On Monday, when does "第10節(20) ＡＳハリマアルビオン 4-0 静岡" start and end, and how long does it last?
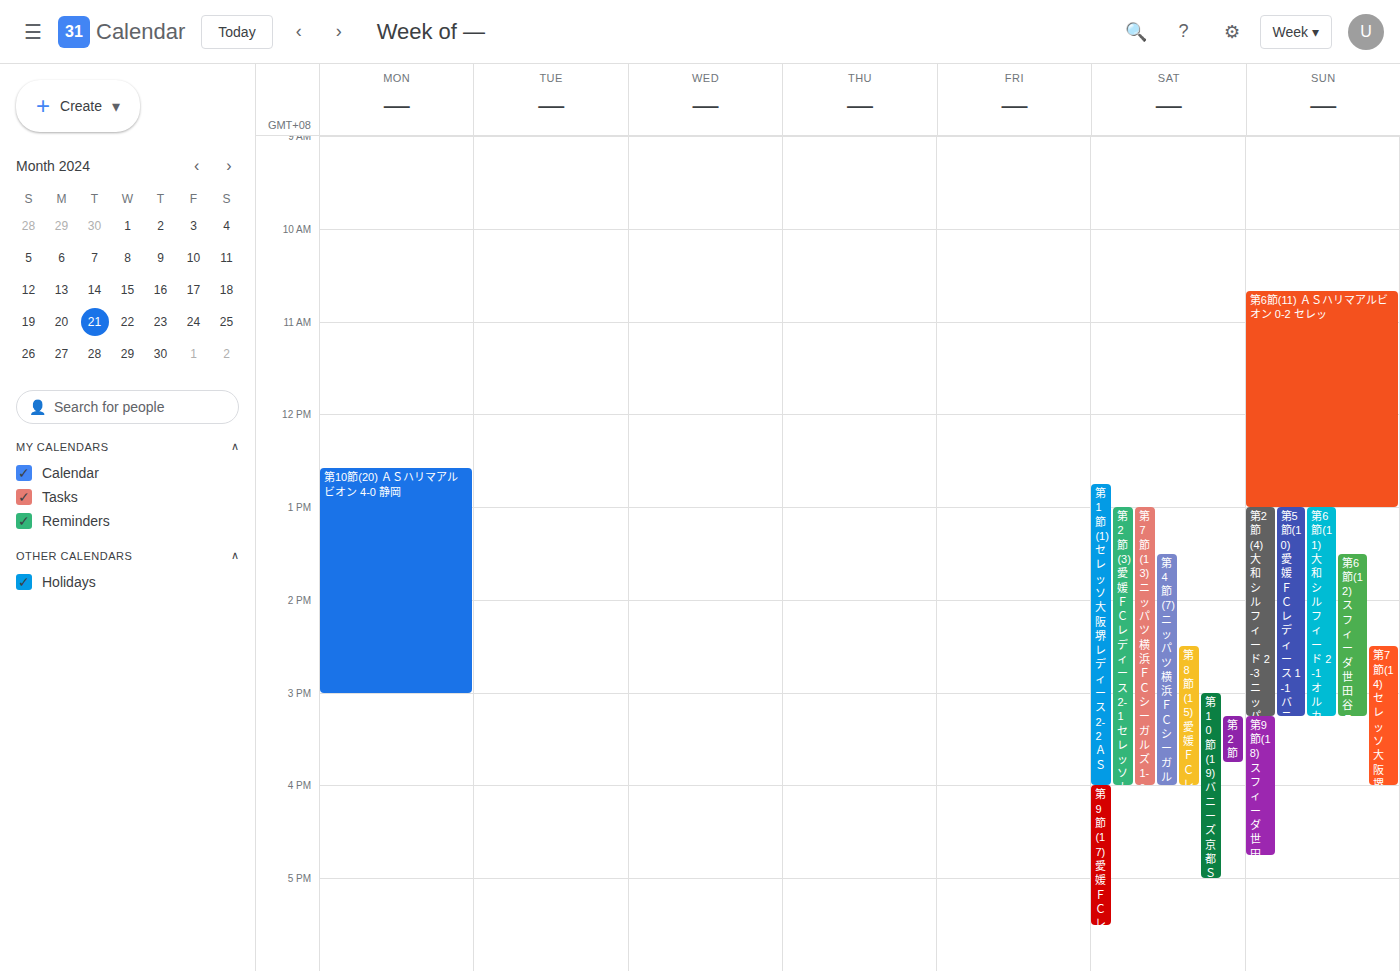
12:35 PM to 3:00 PM, 2 hours 25 minutes